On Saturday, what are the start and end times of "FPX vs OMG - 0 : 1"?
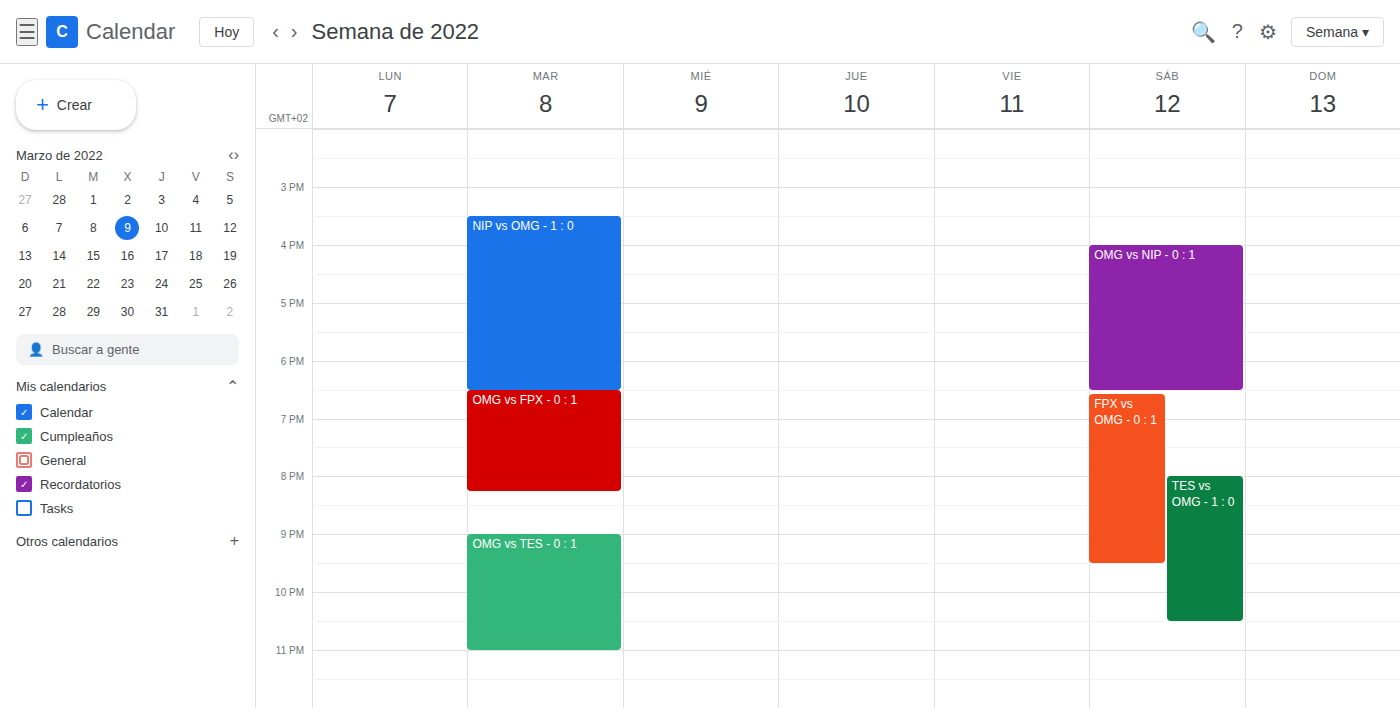
18:35 to 21:30